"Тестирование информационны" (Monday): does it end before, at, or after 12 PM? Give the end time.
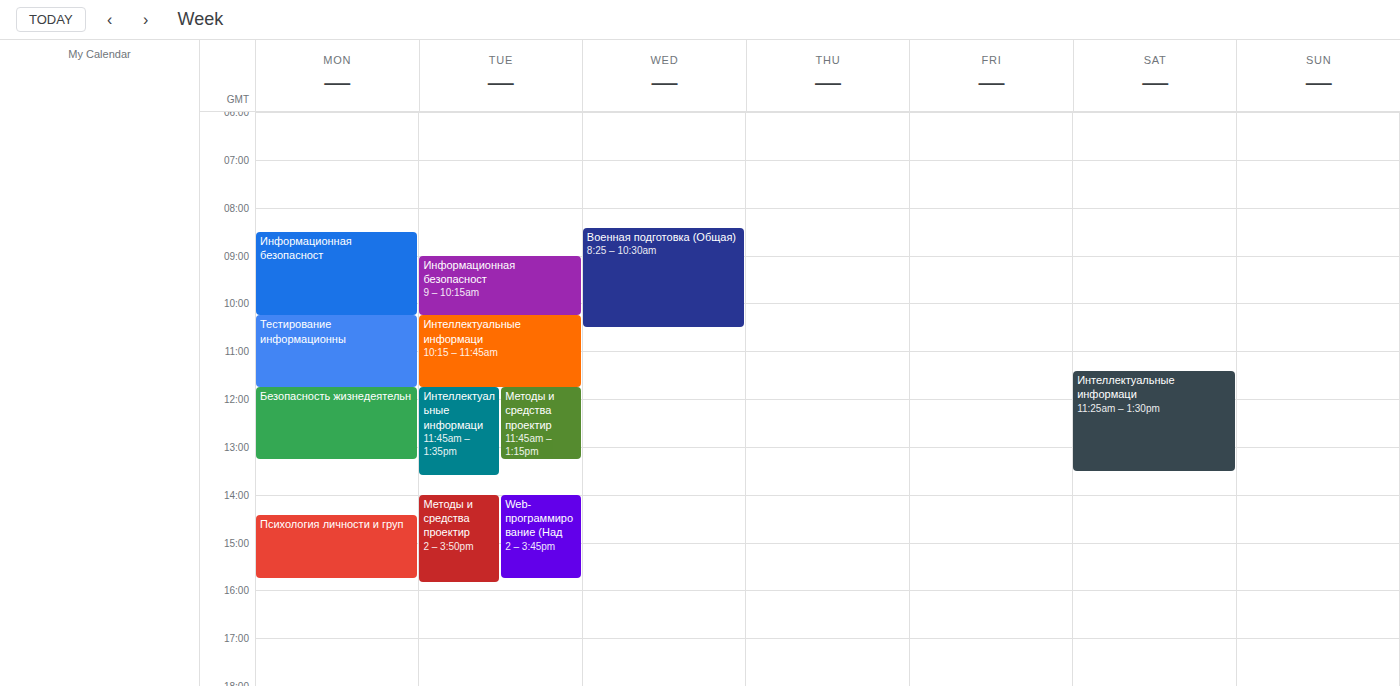
11:45 AM -- before 12 PM, 15 minutes above the 12 PM line.